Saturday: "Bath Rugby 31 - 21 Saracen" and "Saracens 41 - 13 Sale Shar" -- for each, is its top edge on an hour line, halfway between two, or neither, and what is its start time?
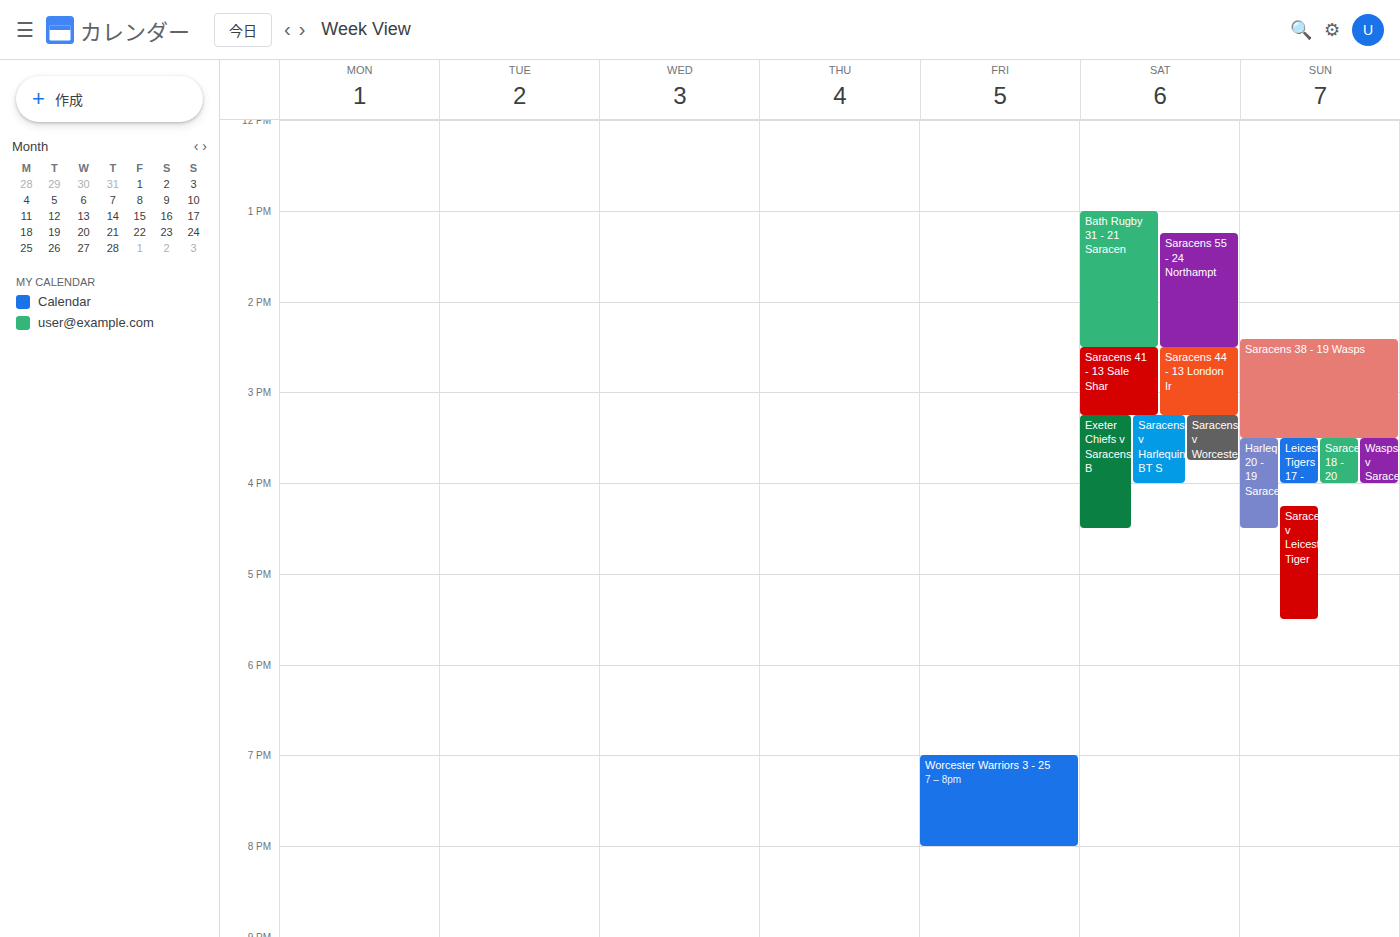
"Bath Rugby 31 - 21 Saracen": 1:00 PM, exactly on the 1 PM line. "Saracens 41 - 13 Sale Shar": 2:30 PM, halfway between the 2 PM and 3 PM lines.